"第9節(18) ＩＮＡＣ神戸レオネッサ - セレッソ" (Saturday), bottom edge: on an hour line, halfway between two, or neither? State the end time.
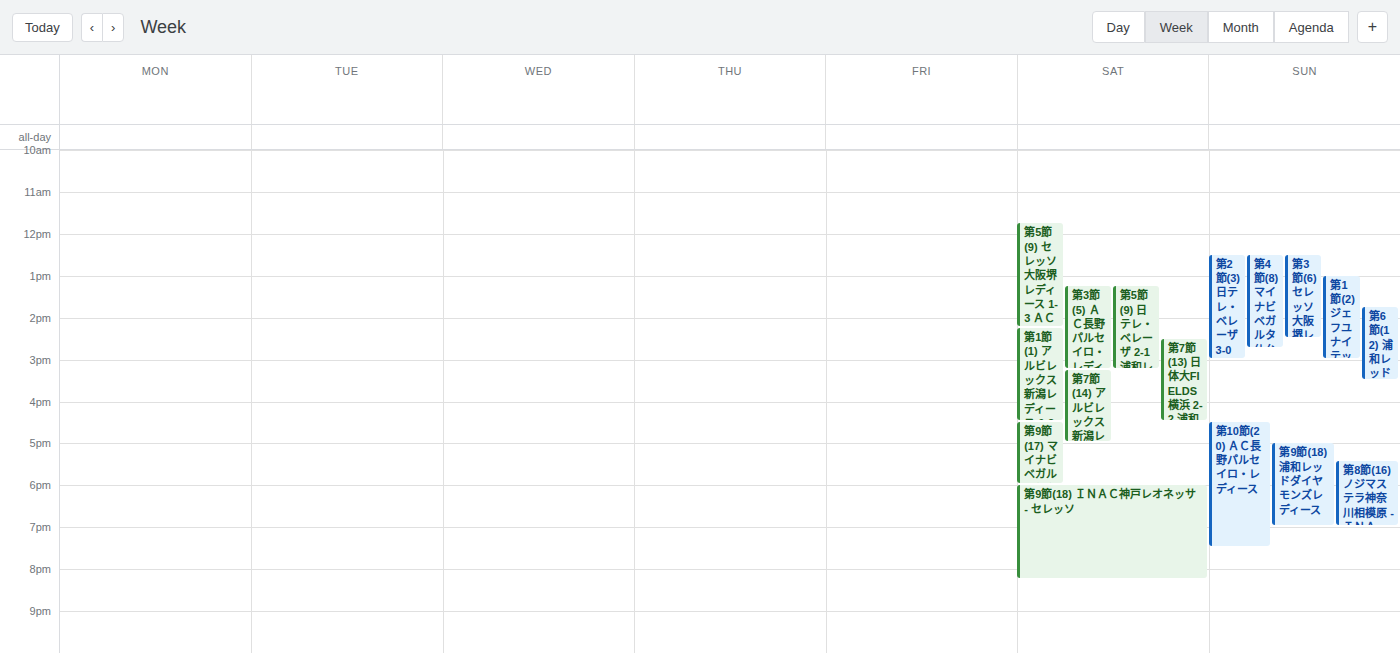
8:15 PM -- neither: a quarter of the way from the 8 PM line to the 9 PM line.